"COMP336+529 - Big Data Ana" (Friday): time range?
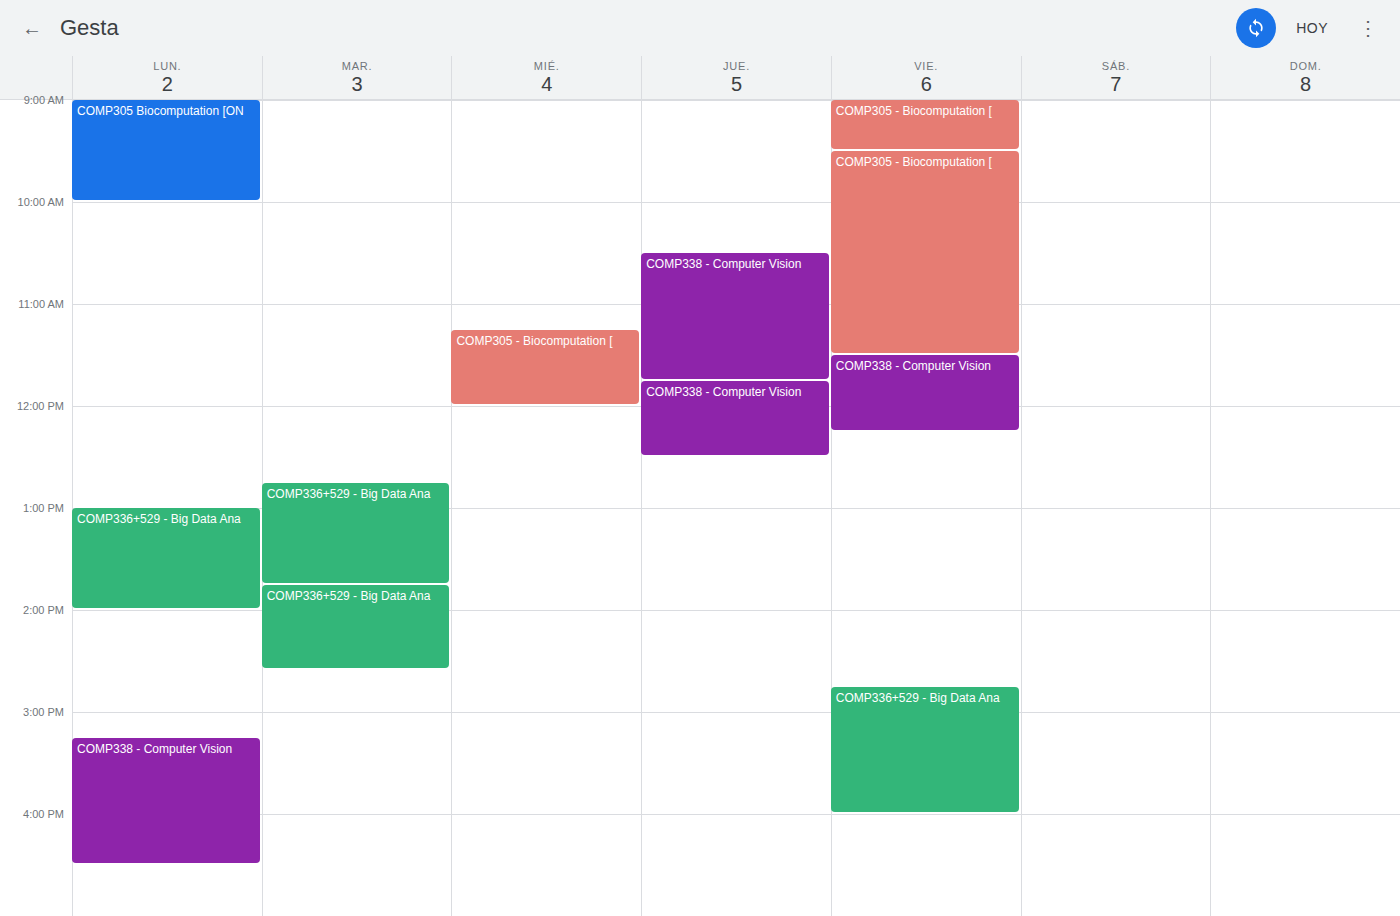
2:45 PM to 4:00 PM